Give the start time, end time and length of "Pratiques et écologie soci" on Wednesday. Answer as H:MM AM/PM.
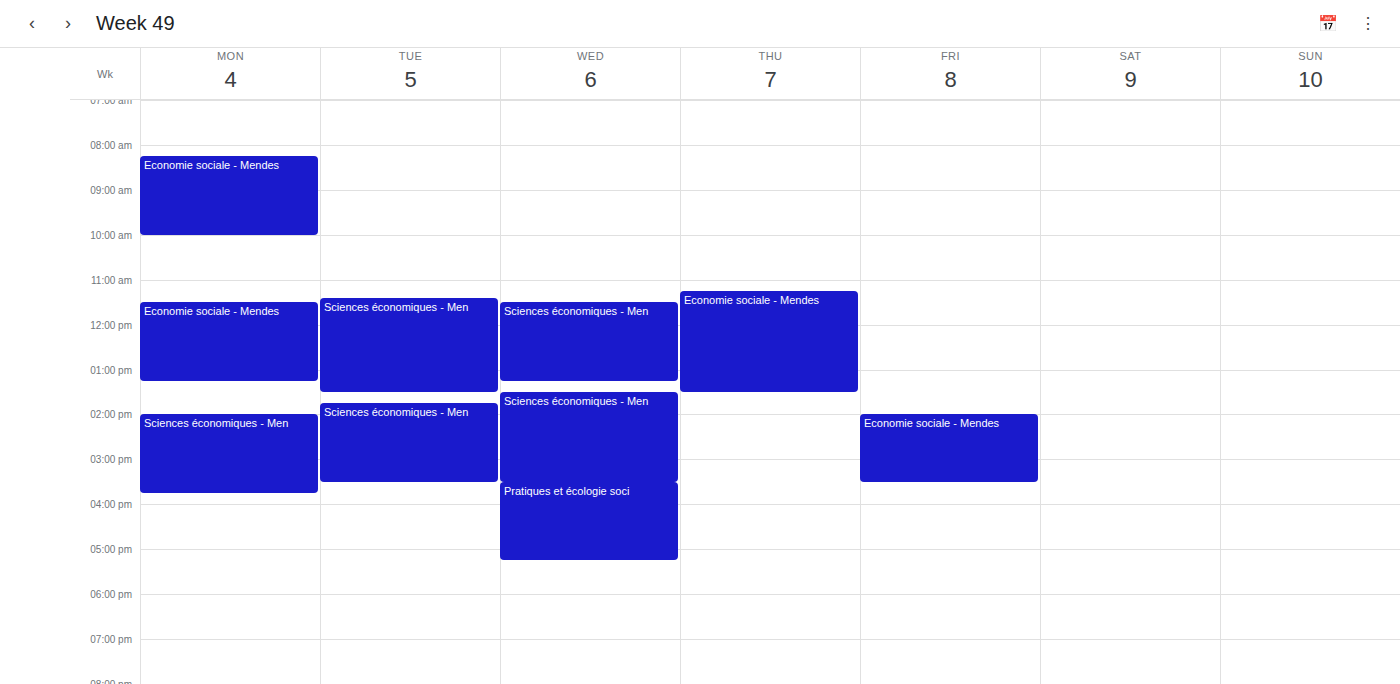
3:30 PM to 5:15 PM, 1 hour 45 minutes